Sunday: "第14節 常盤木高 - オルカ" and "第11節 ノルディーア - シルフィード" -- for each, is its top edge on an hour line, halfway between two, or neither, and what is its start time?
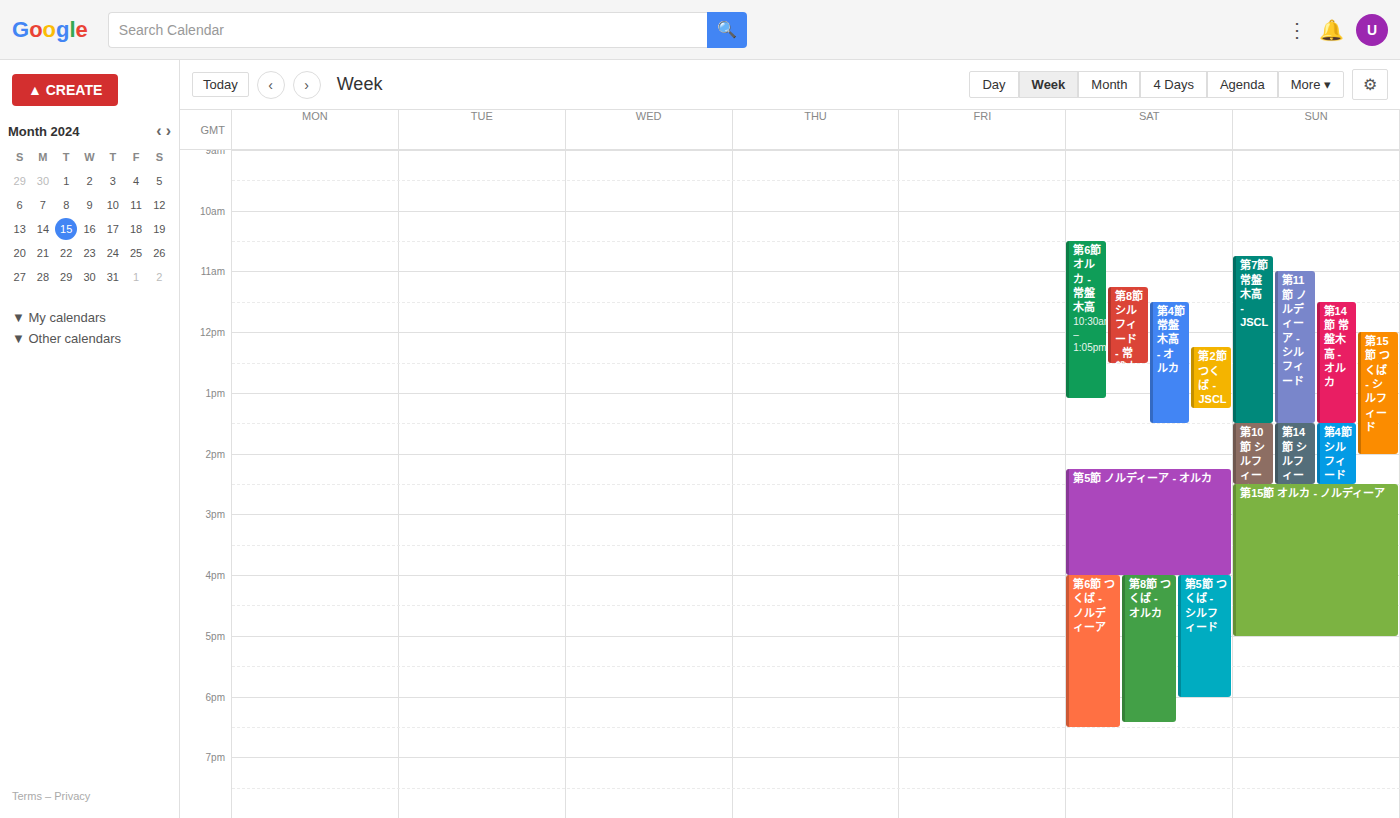
"第14節 常盤木高 - オルカ": 11:30 AM, halfway between the 11 AM and 12 PM lines. "第11節 ノルディーア - シルフィード": 11:00 AM, exactly on the 11 AM line.